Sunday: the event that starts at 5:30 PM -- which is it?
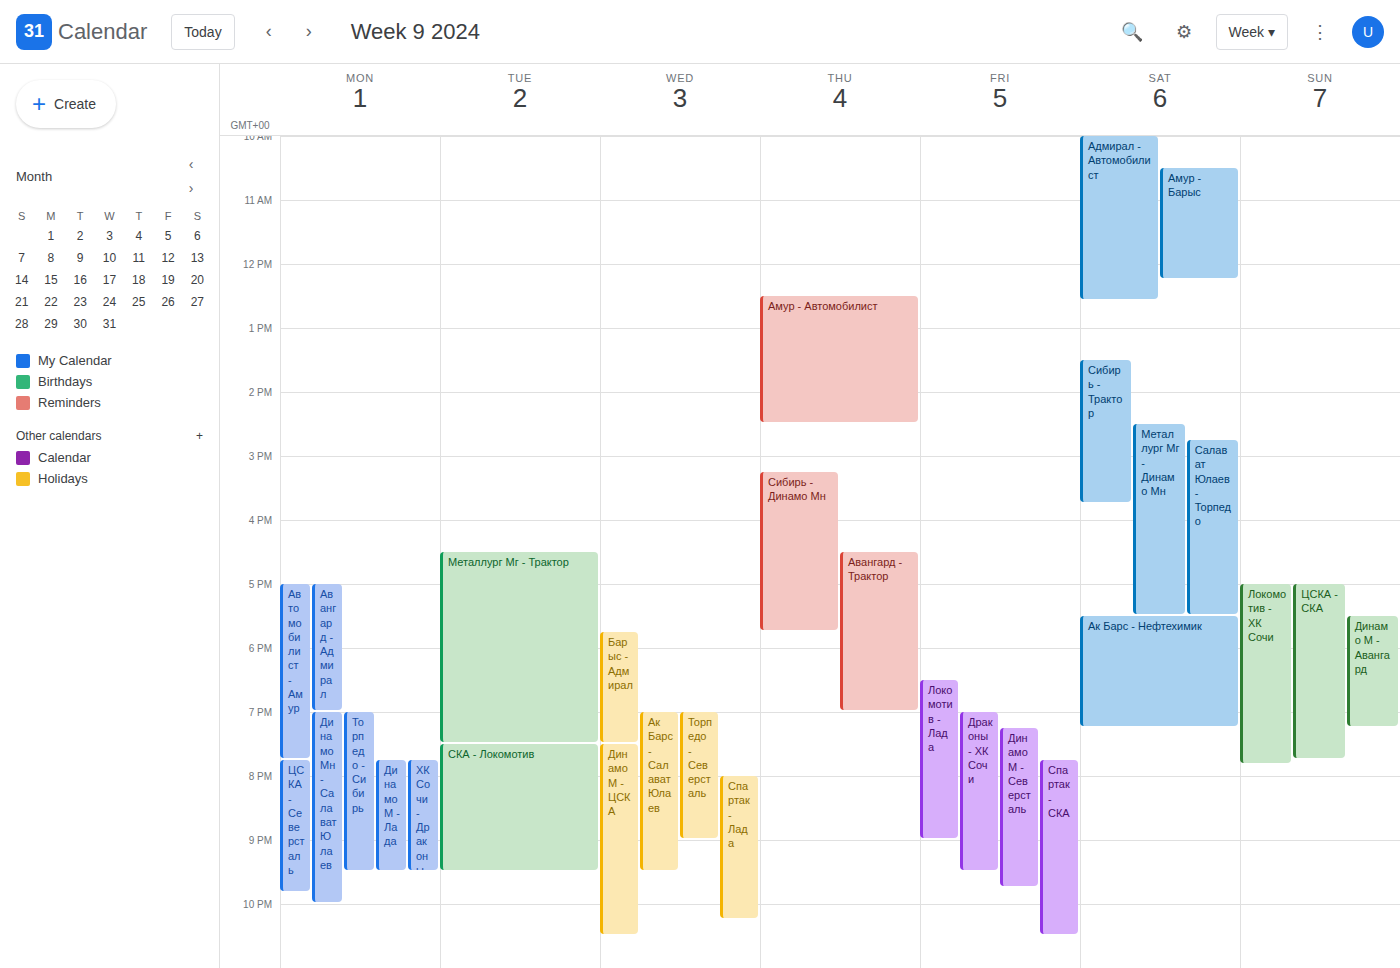
"Динамо М - Авангард"